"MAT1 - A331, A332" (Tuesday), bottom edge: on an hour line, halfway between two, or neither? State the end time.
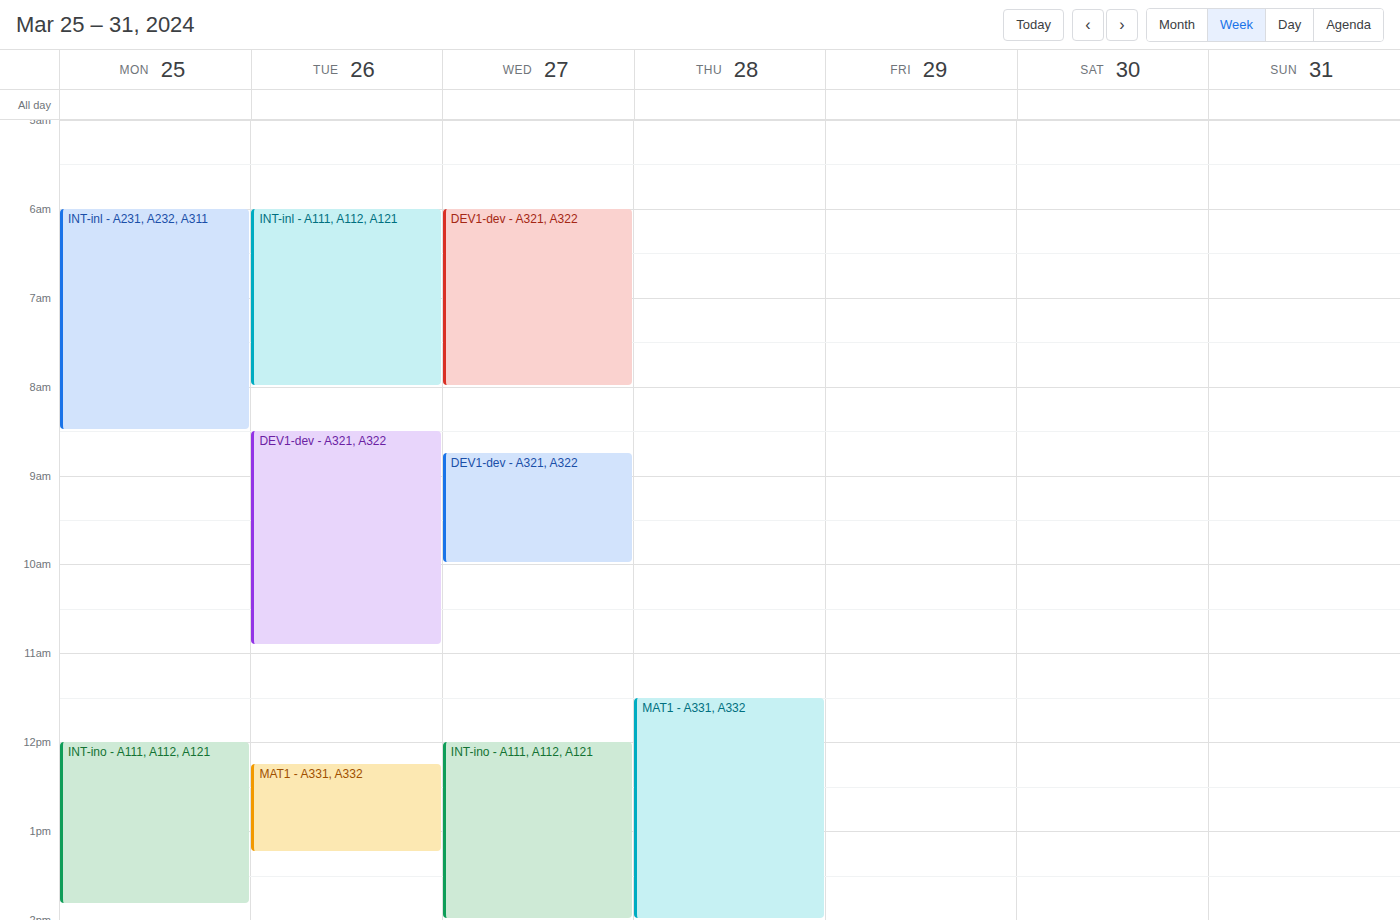
1:15 PM -- neither: a quarter of the way from the 1 PM line to the 2 PM line.